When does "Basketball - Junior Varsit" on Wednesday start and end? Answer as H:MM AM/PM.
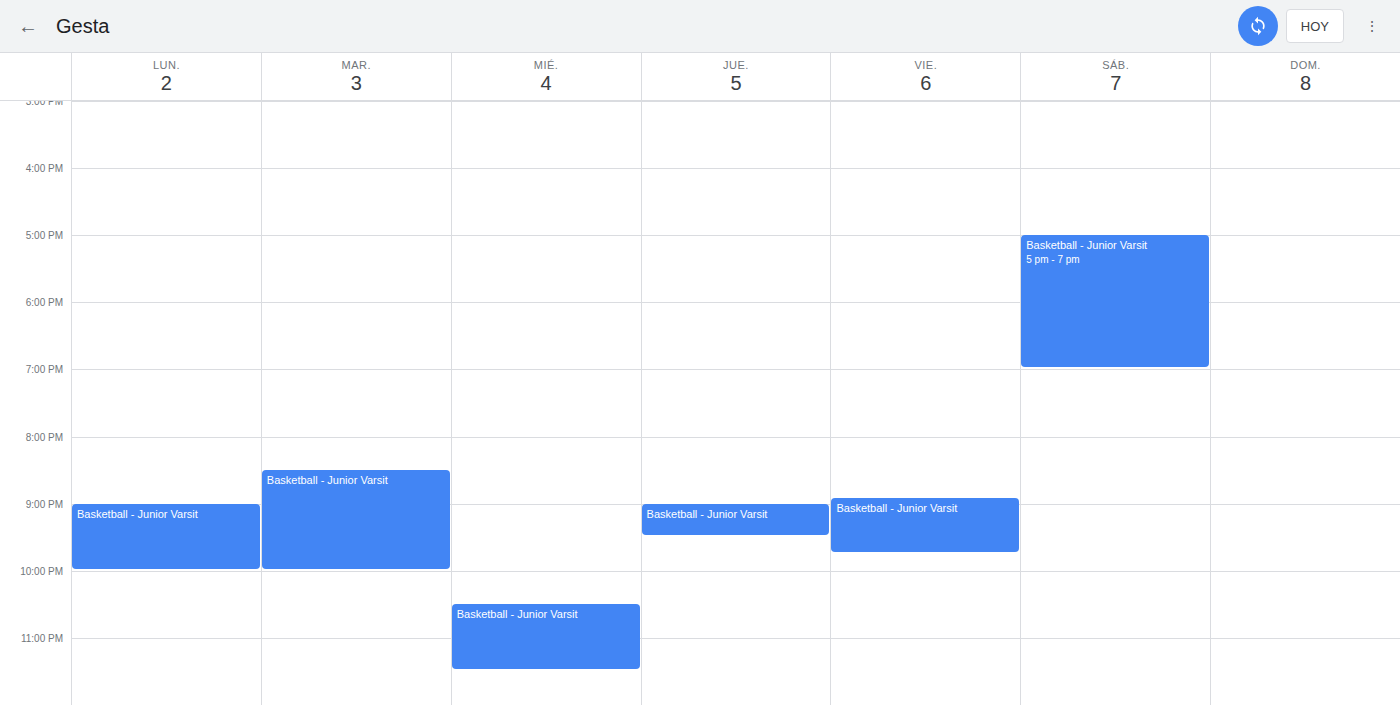
10:30 PM to 11:30 PM